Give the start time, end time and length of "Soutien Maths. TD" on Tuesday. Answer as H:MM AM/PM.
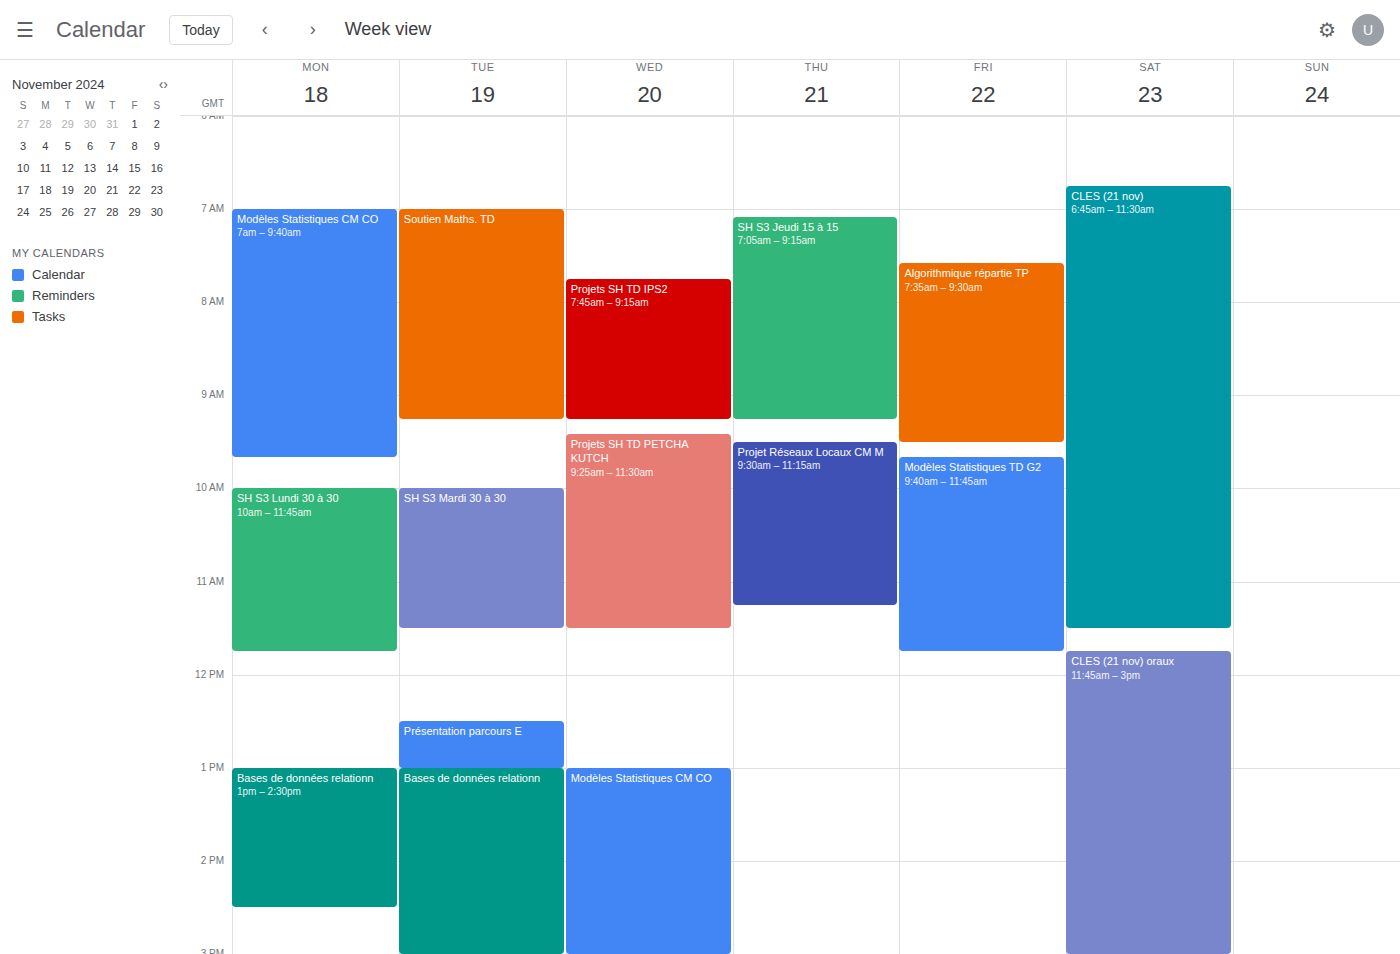
7:00 AM to 9:15 AM, 2 hours 15 minutes